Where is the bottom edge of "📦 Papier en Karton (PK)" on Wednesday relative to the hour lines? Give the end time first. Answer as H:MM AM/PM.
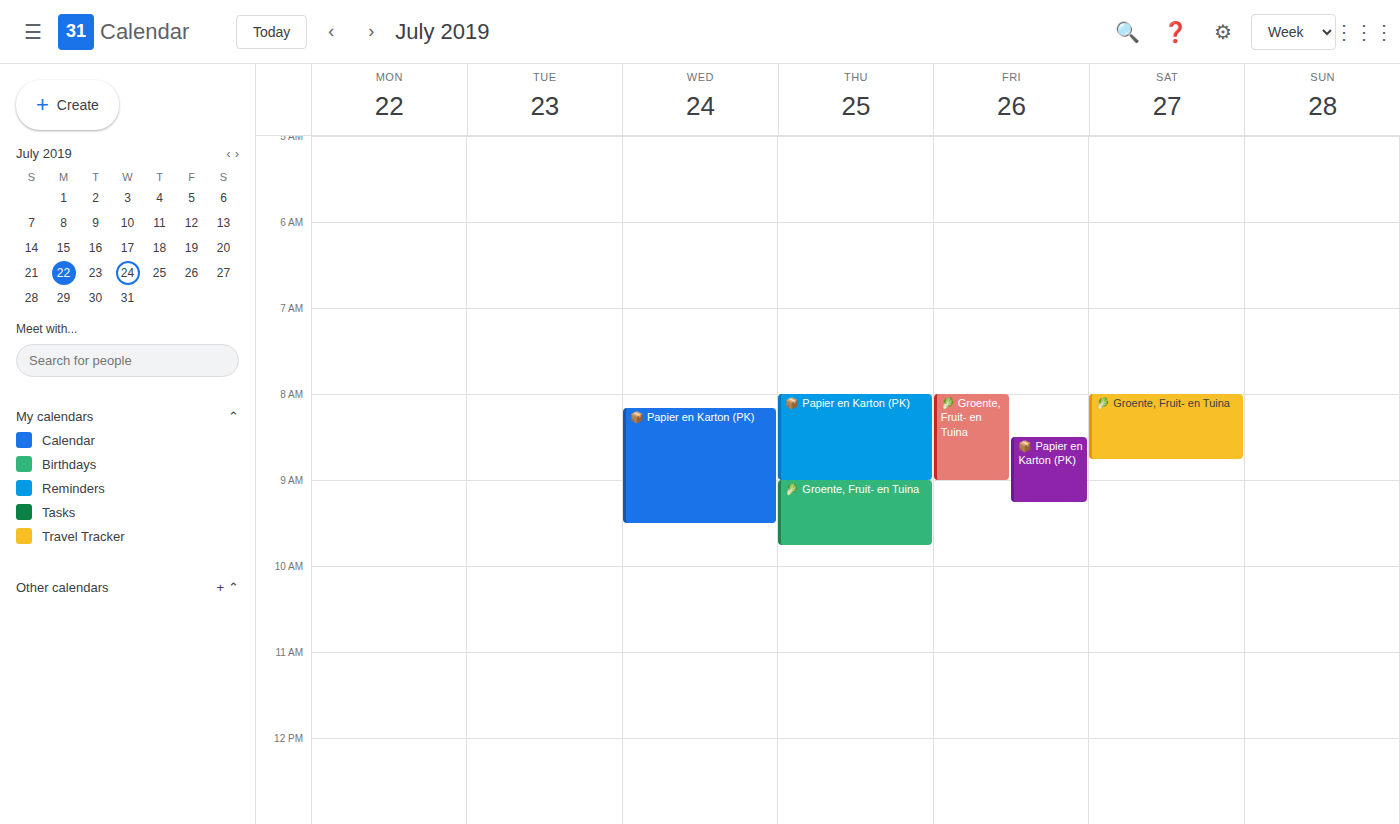
9:30 AM -- halfway between the 9 AM and 10 AM lines.